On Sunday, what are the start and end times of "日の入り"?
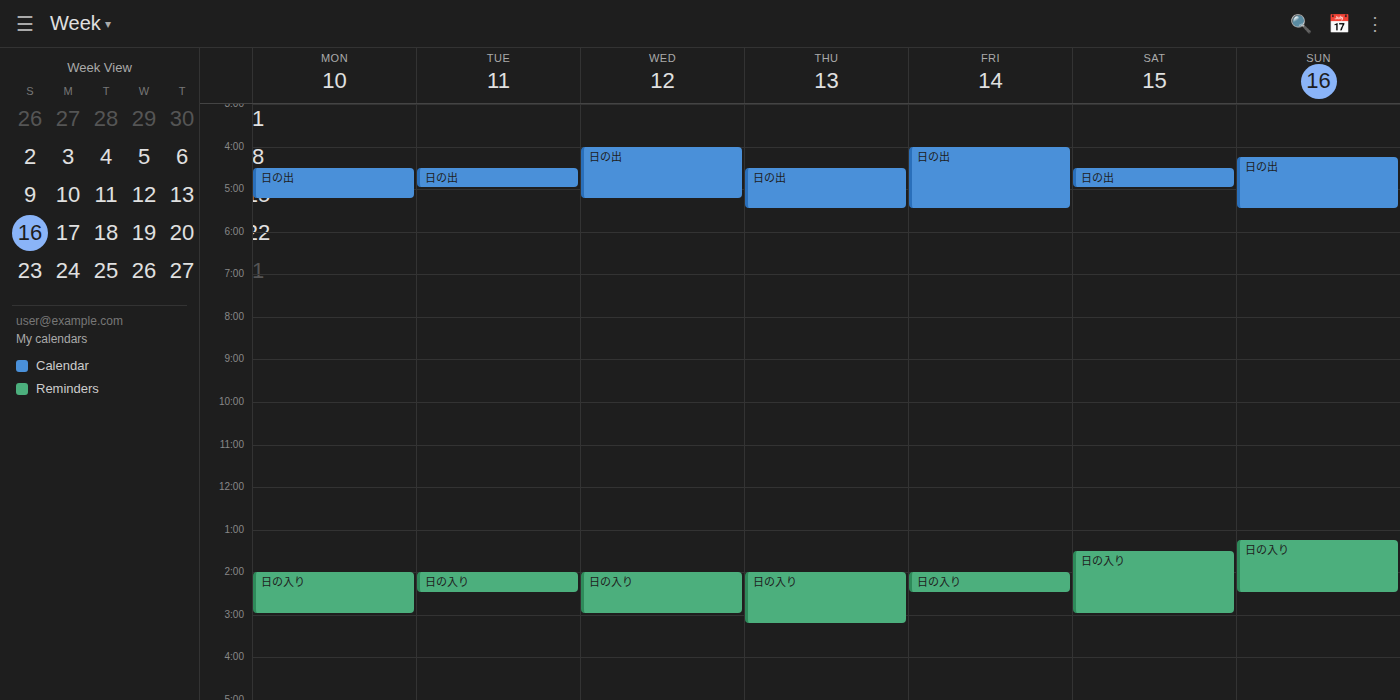
1:15 PM to 2:30 PM